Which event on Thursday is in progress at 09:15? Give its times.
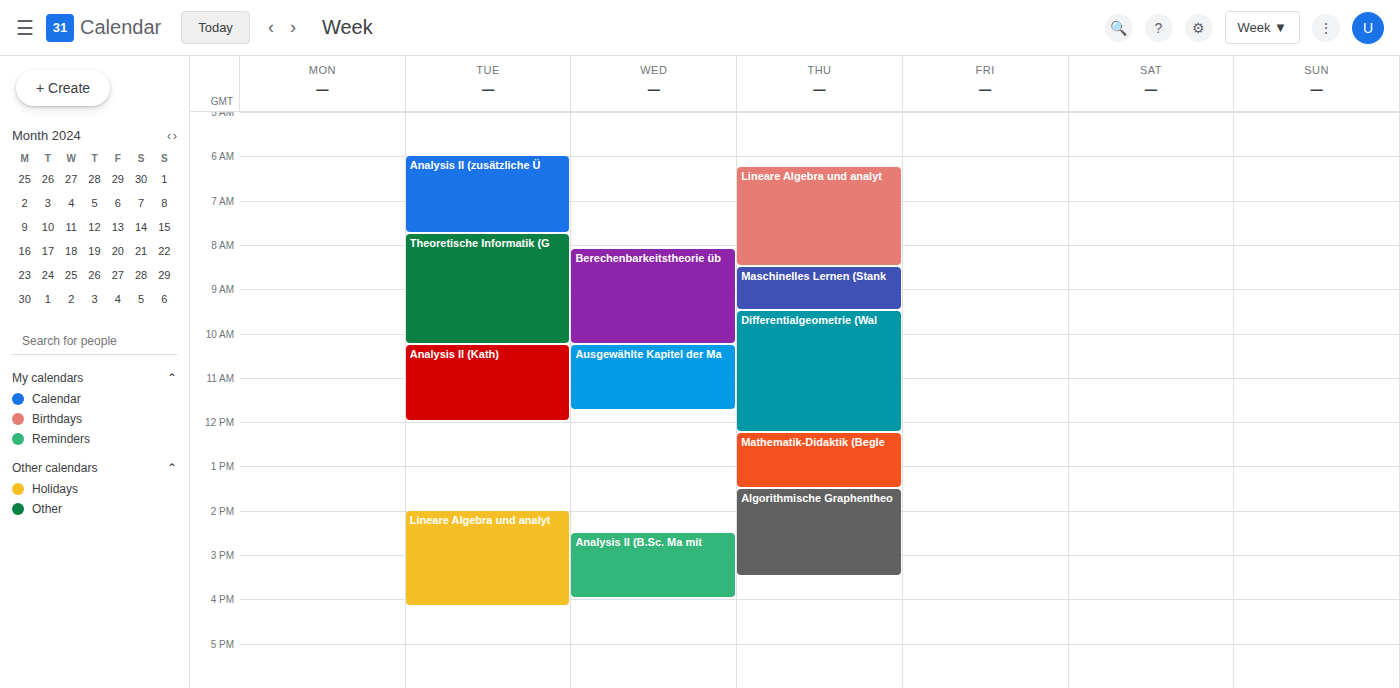
"Maschinelles Lernen (Stank", 08:30 to 09:30